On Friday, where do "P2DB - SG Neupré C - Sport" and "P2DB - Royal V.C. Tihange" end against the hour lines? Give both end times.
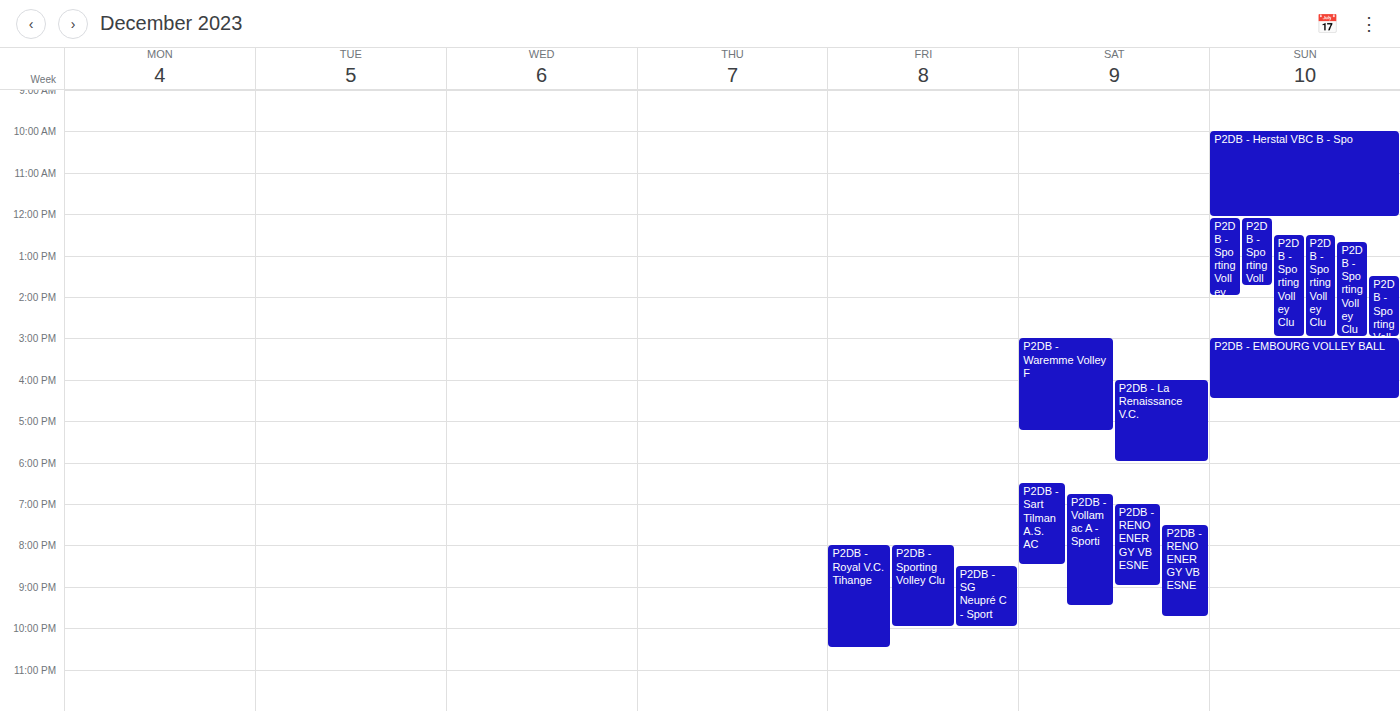
"P2DB - SG Neupré C - Sport": 10:00 PM, exactly on the 10 PM line. "P2DB - Royal V.C. Tihange": 10:30 PM, halfway between the 10 PM and 11 PM lines.